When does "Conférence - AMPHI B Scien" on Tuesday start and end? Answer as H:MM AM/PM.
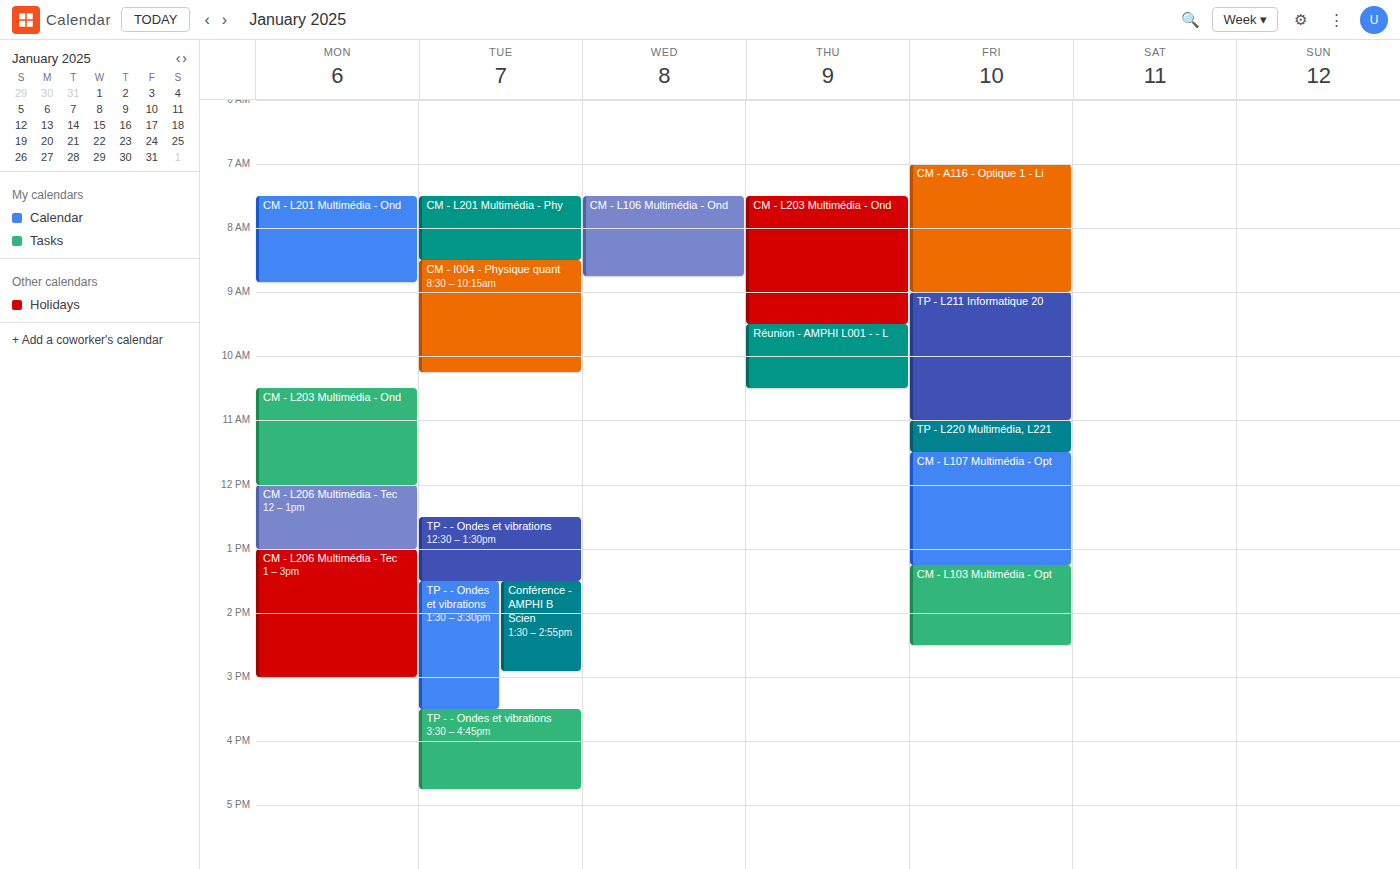
1:30 PM to 2:55 PM